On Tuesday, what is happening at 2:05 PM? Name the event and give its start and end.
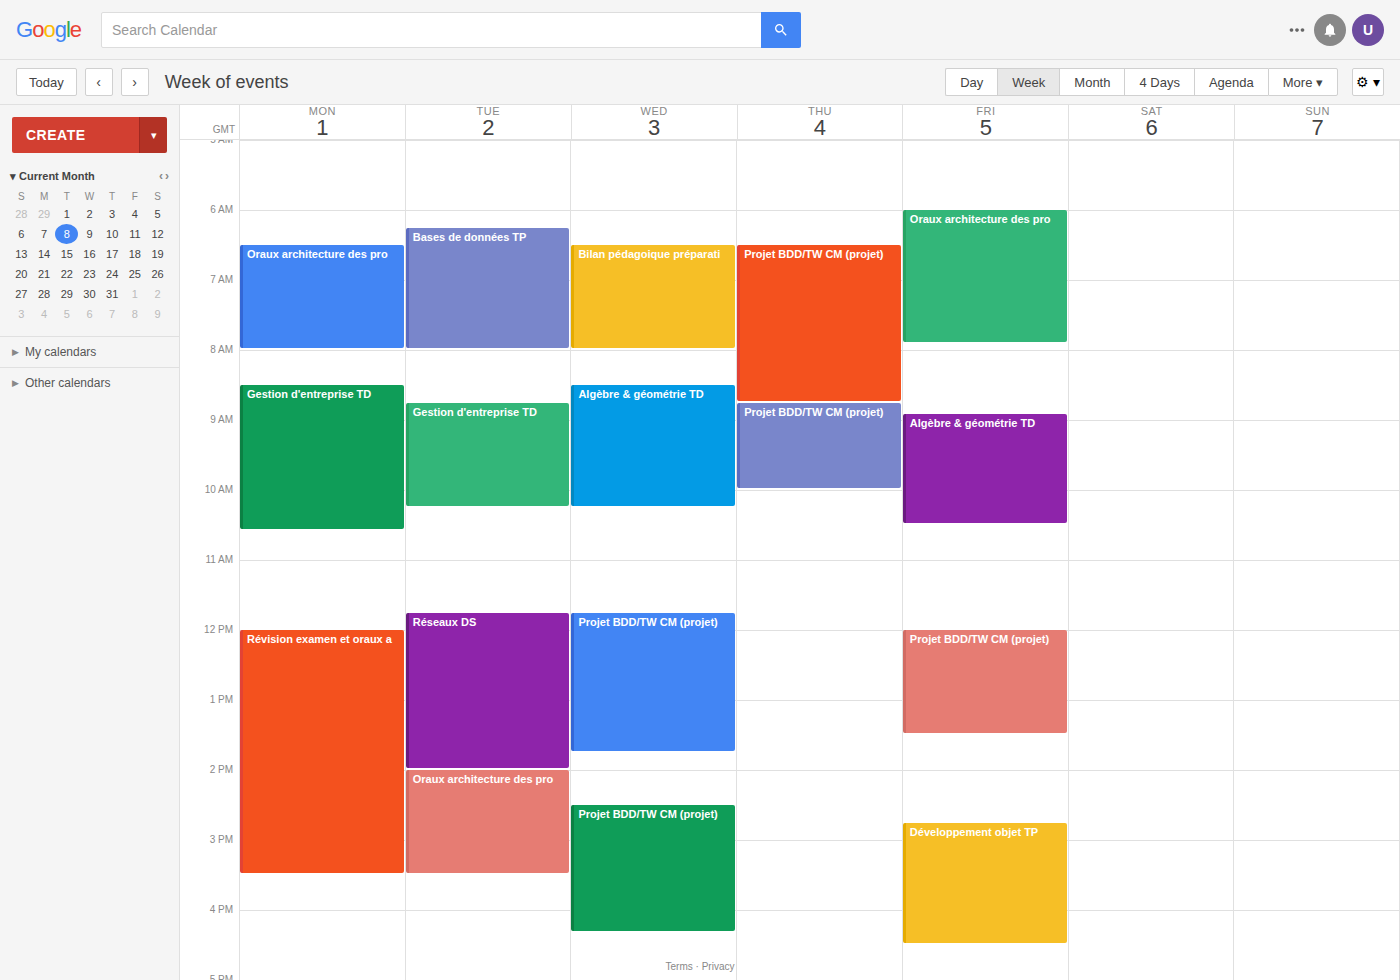
"Oraux architecture des pro", 2:00 PM to 3:30 PM